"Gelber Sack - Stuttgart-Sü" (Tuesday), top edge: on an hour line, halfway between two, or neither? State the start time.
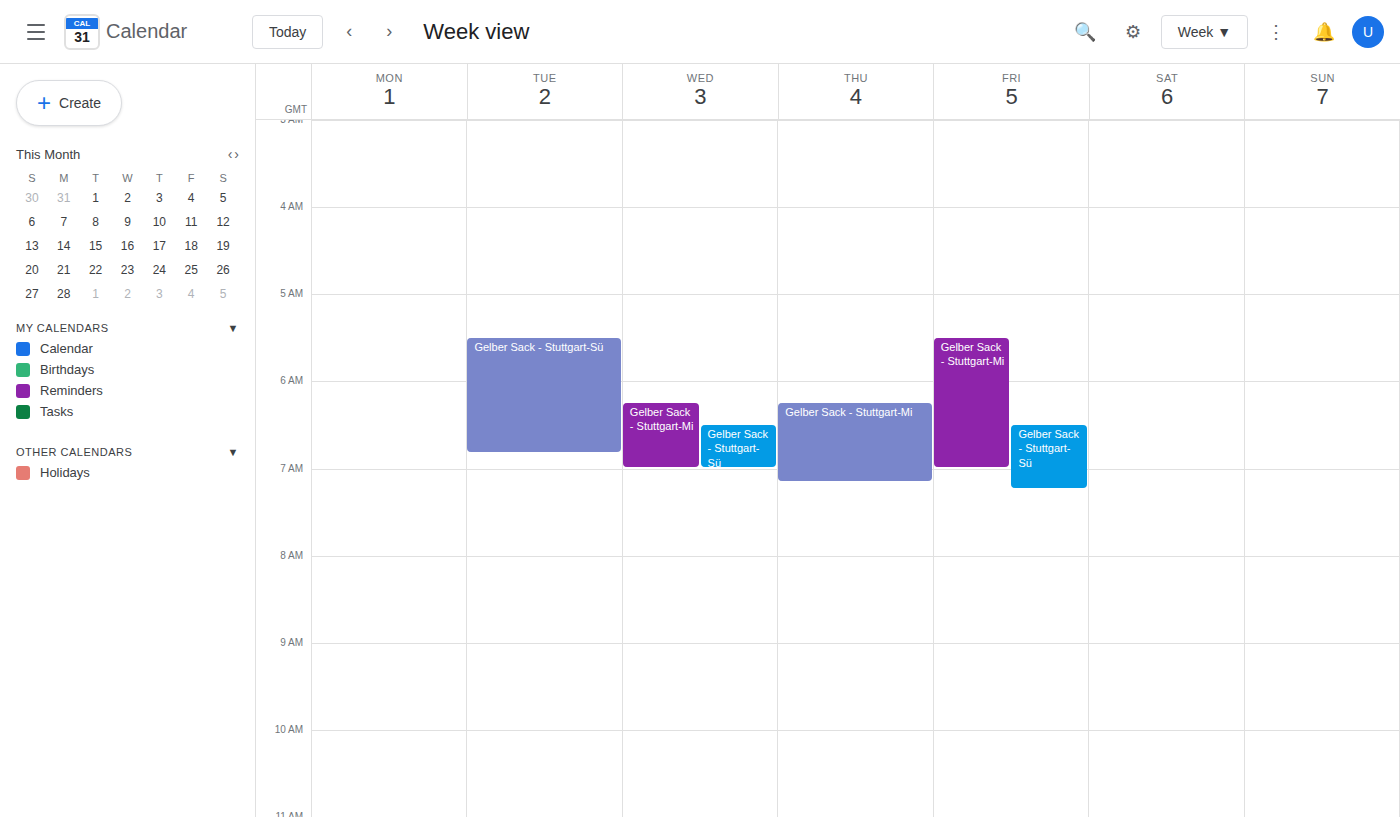
5:30 AM -- halfway between the 5 AM and 6 AM lines.